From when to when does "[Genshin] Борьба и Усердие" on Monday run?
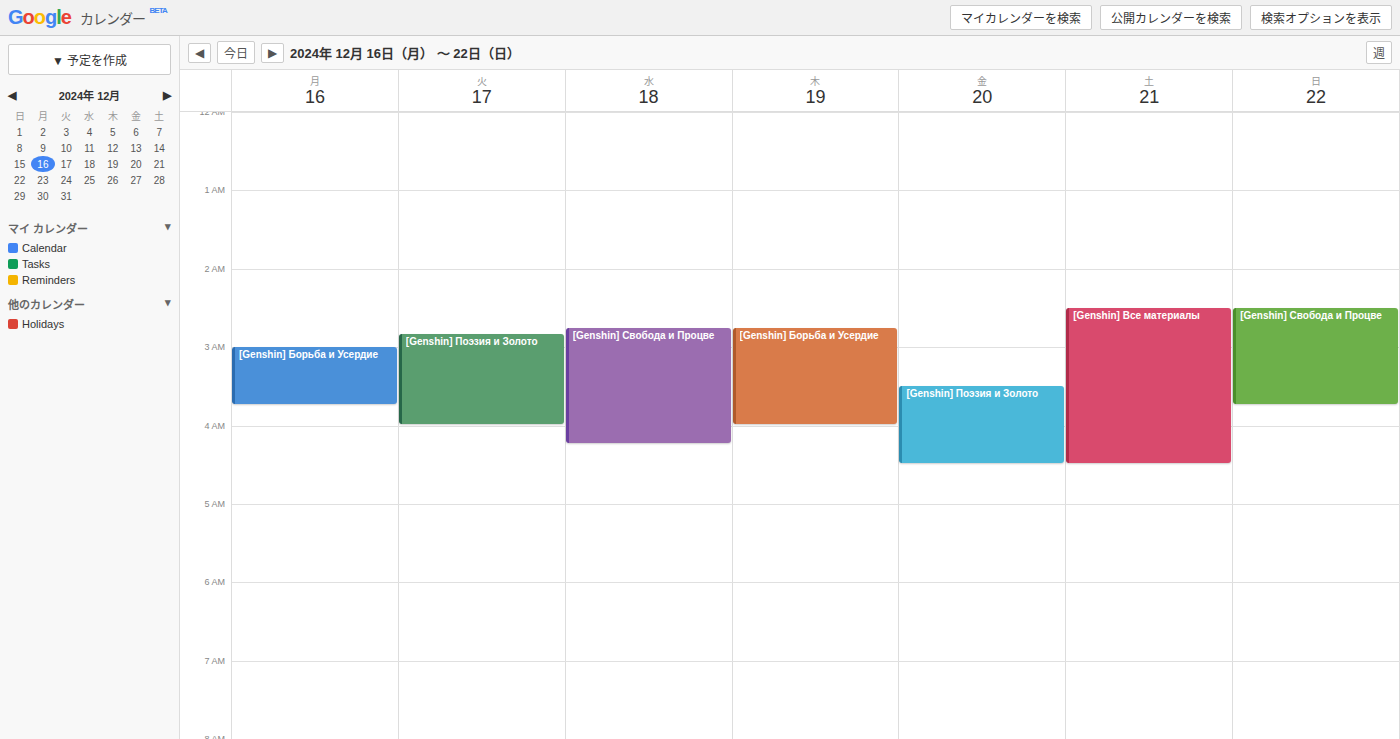
03:00 to 03:45